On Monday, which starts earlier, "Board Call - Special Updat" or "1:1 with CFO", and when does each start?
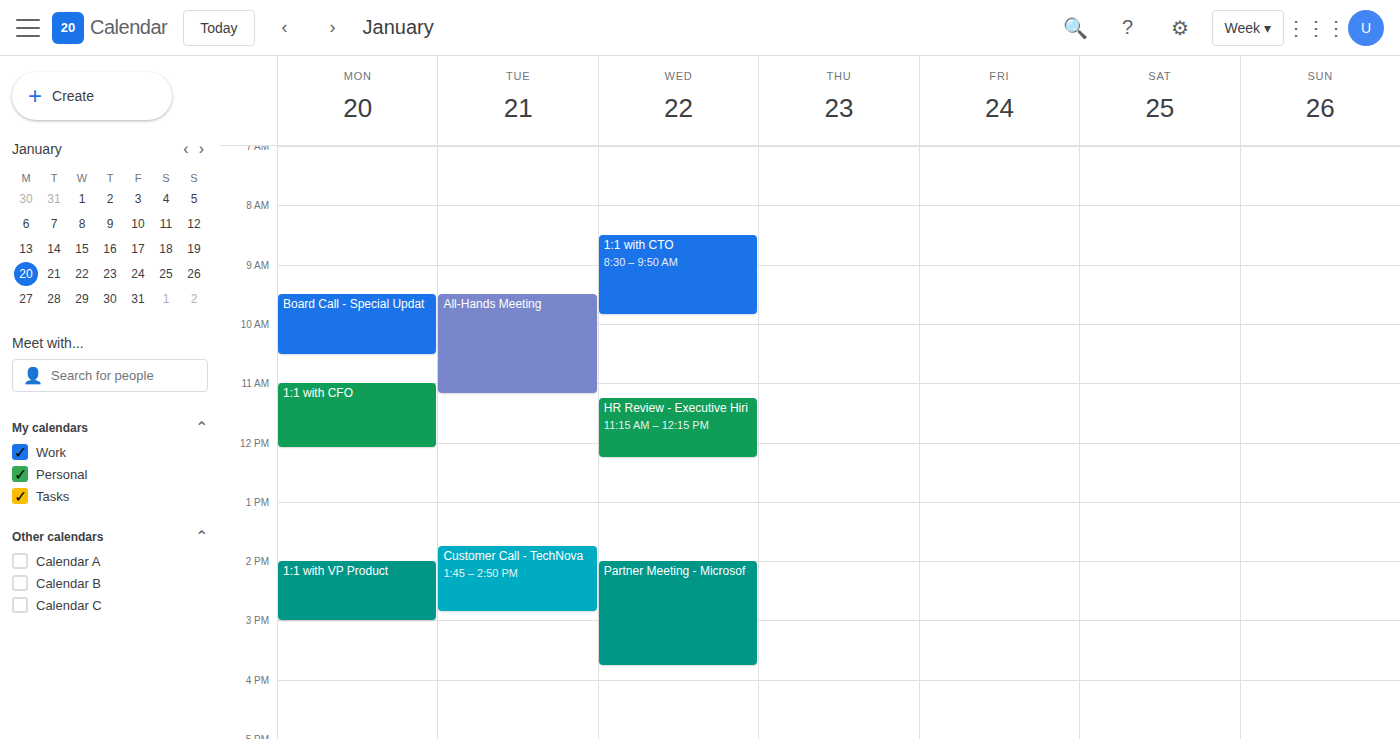
"Board Call - Special Updat" 9:30 AM; "1:1 with CFO" 11:00 AM.